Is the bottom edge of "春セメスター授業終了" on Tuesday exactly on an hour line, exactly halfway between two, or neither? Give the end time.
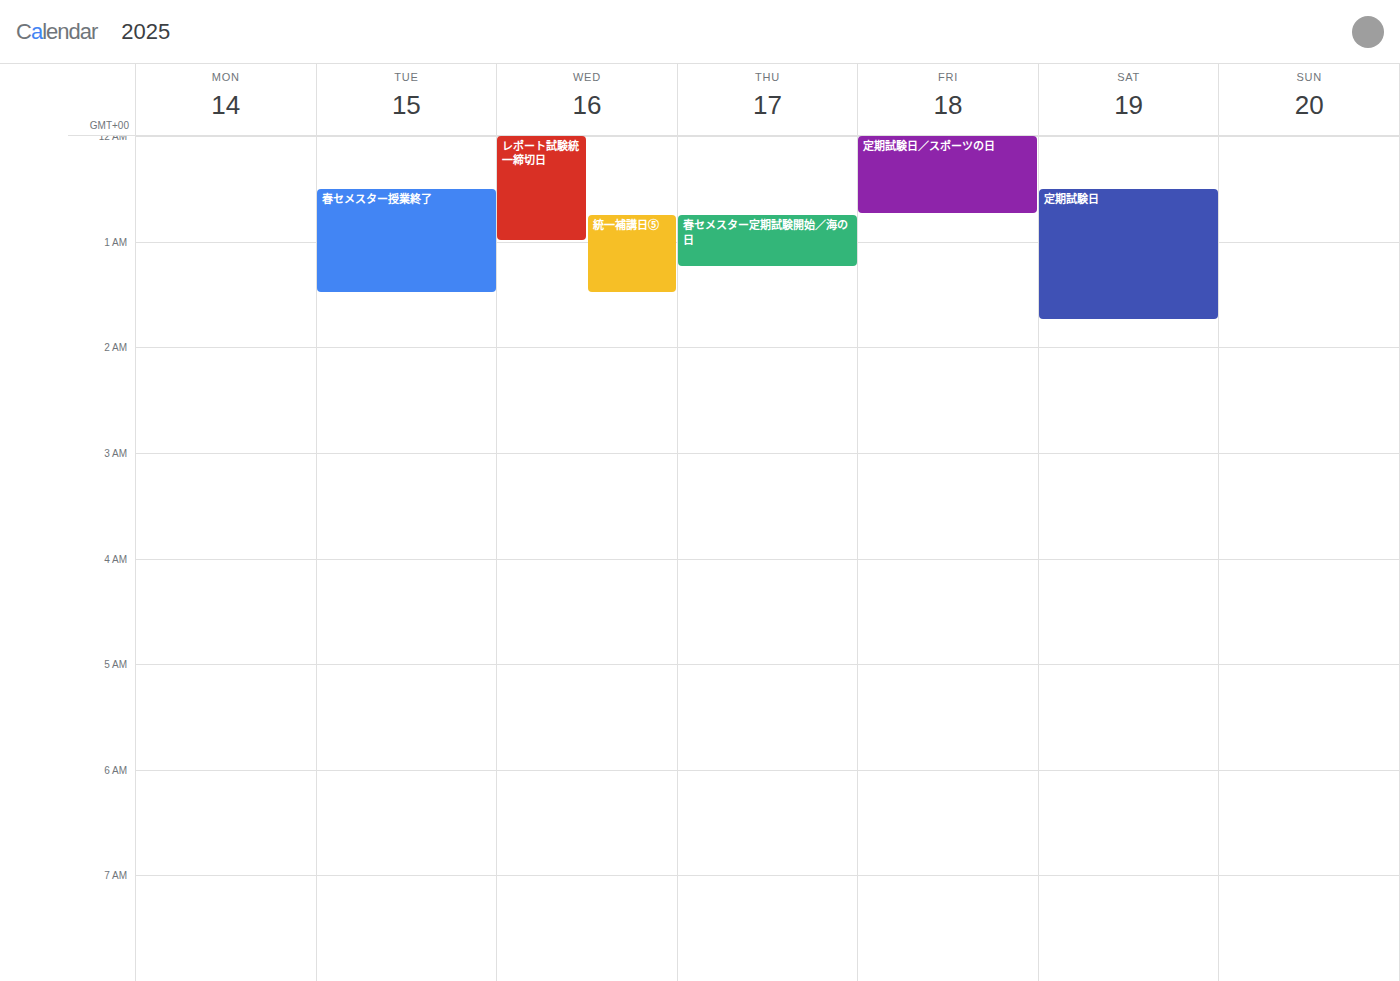
1:30 AM -- halfway between the 1 AM and 2 AM lines.